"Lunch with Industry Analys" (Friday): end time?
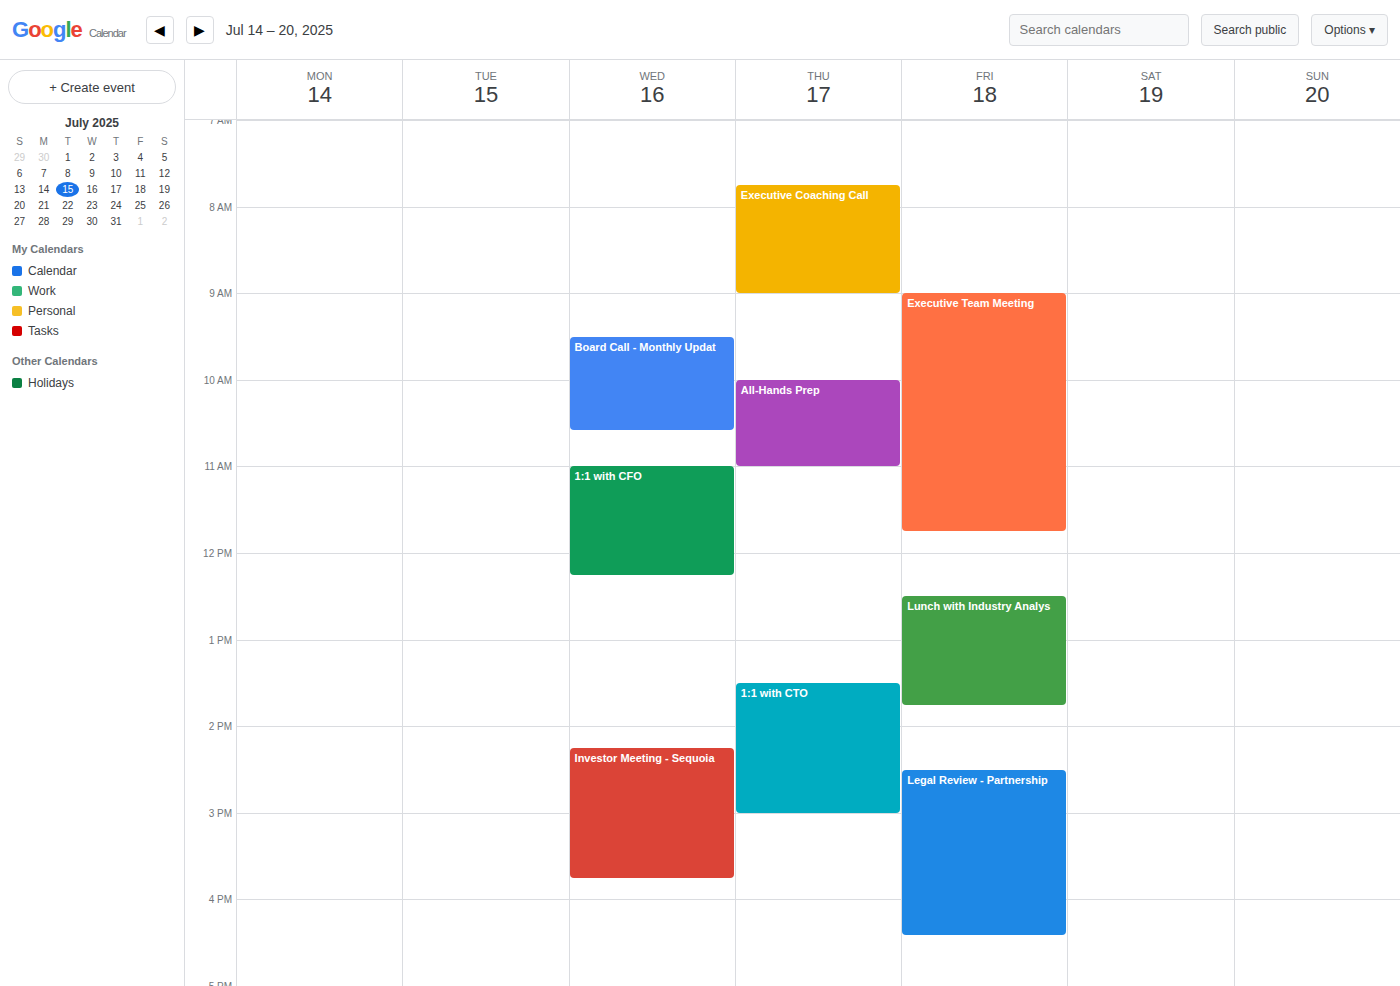
13:45